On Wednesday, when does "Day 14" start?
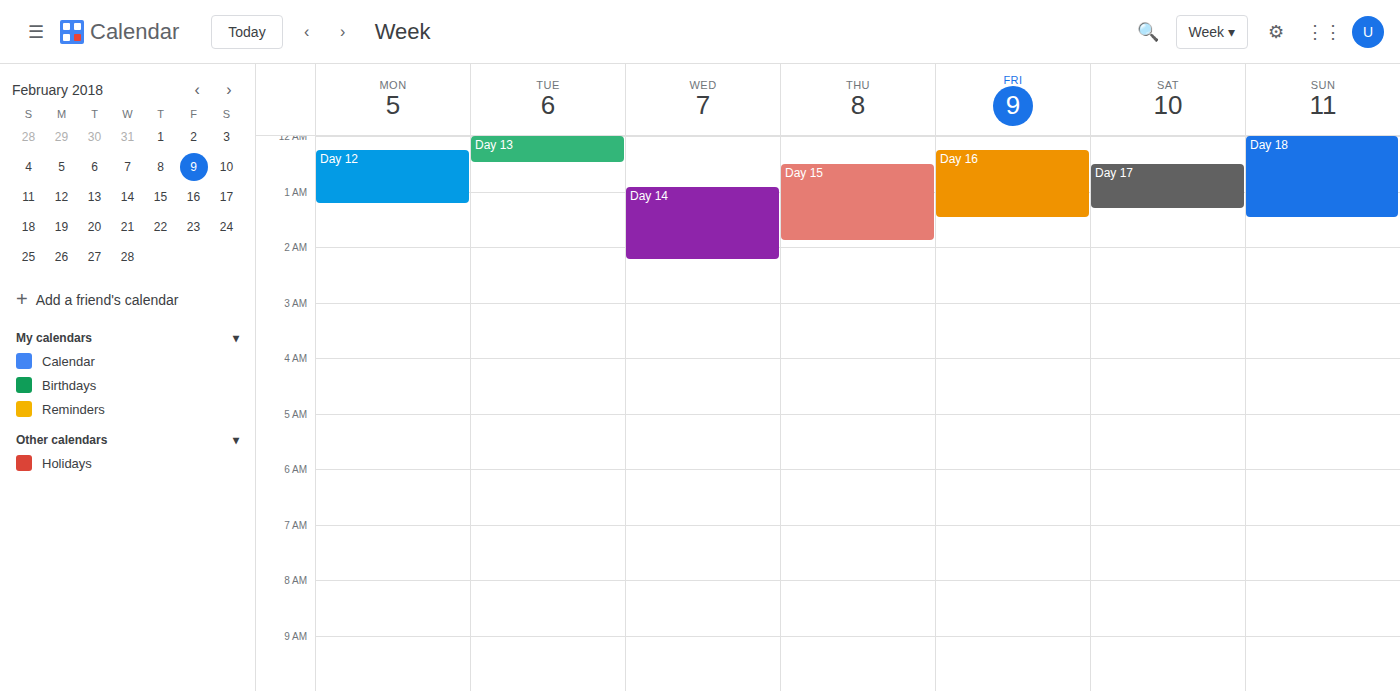
12:55 AM